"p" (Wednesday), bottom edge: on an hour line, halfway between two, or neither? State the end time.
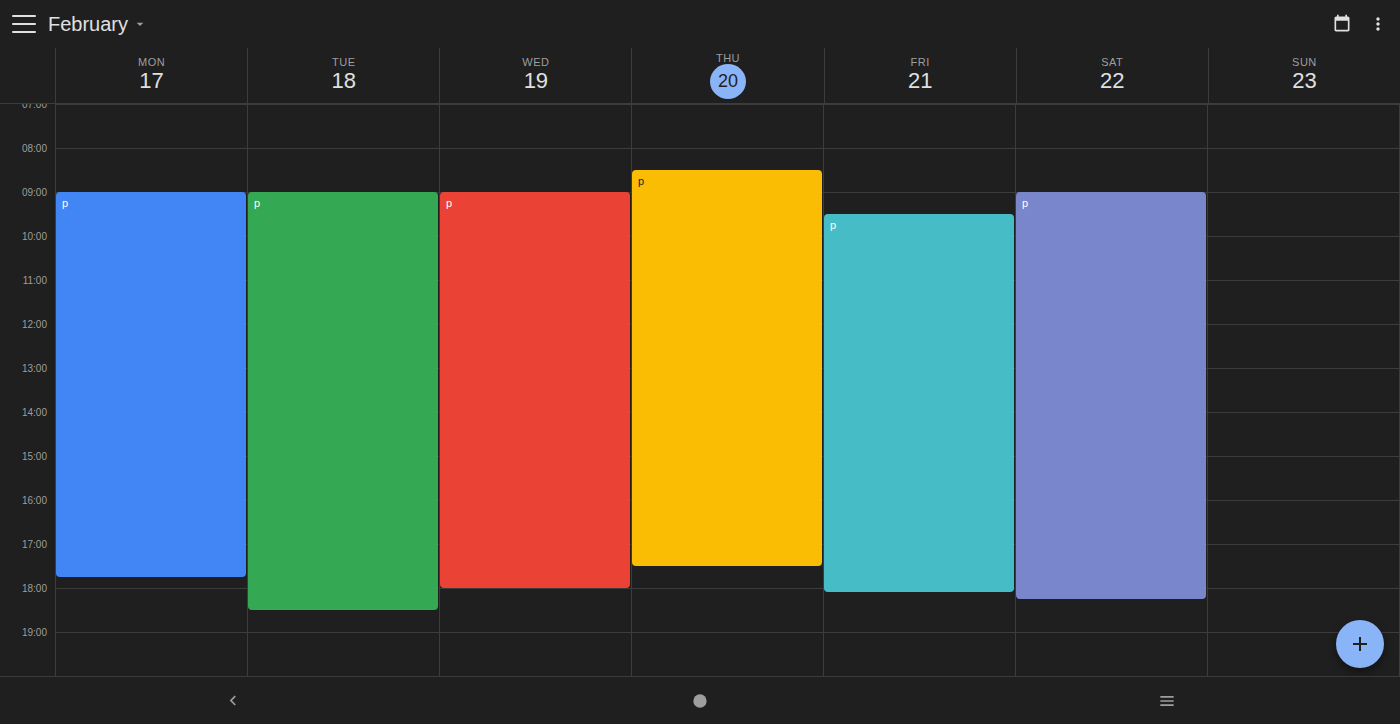
6:00 PM -- exactly on the 6 PM line.